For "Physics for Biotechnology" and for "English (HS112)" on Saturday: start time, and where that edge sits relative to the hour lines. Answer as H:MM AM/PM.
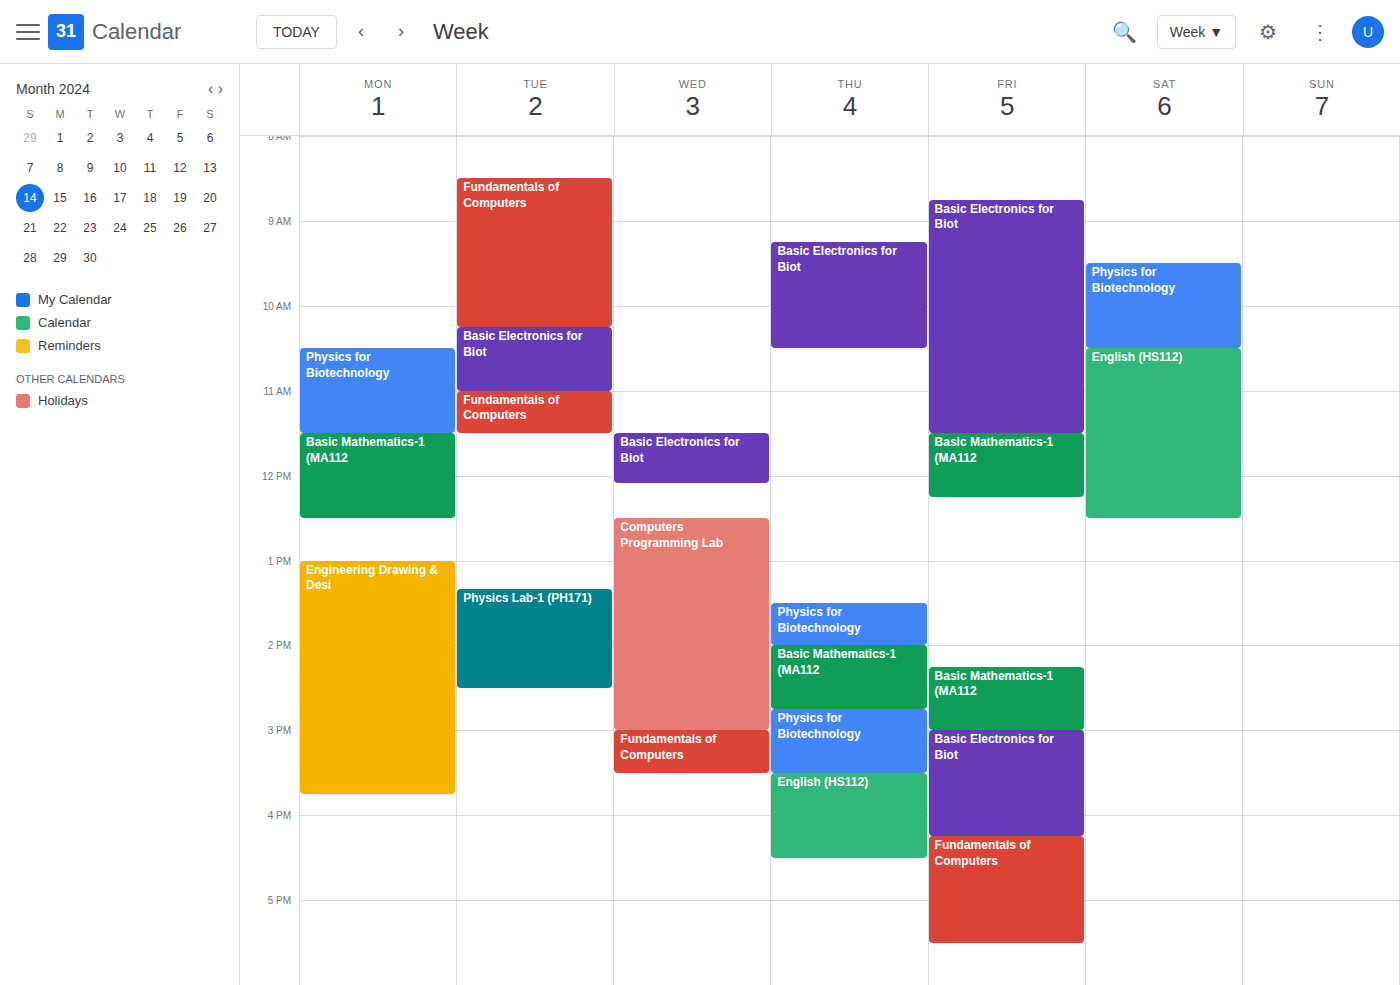
"Physics for Biotechnology": 9:30 AM, halfway between the 9 AM and 10 AM lines. "English (HS112)": 10:30 AM, halfway between the 10 AM and 11 AM lines.